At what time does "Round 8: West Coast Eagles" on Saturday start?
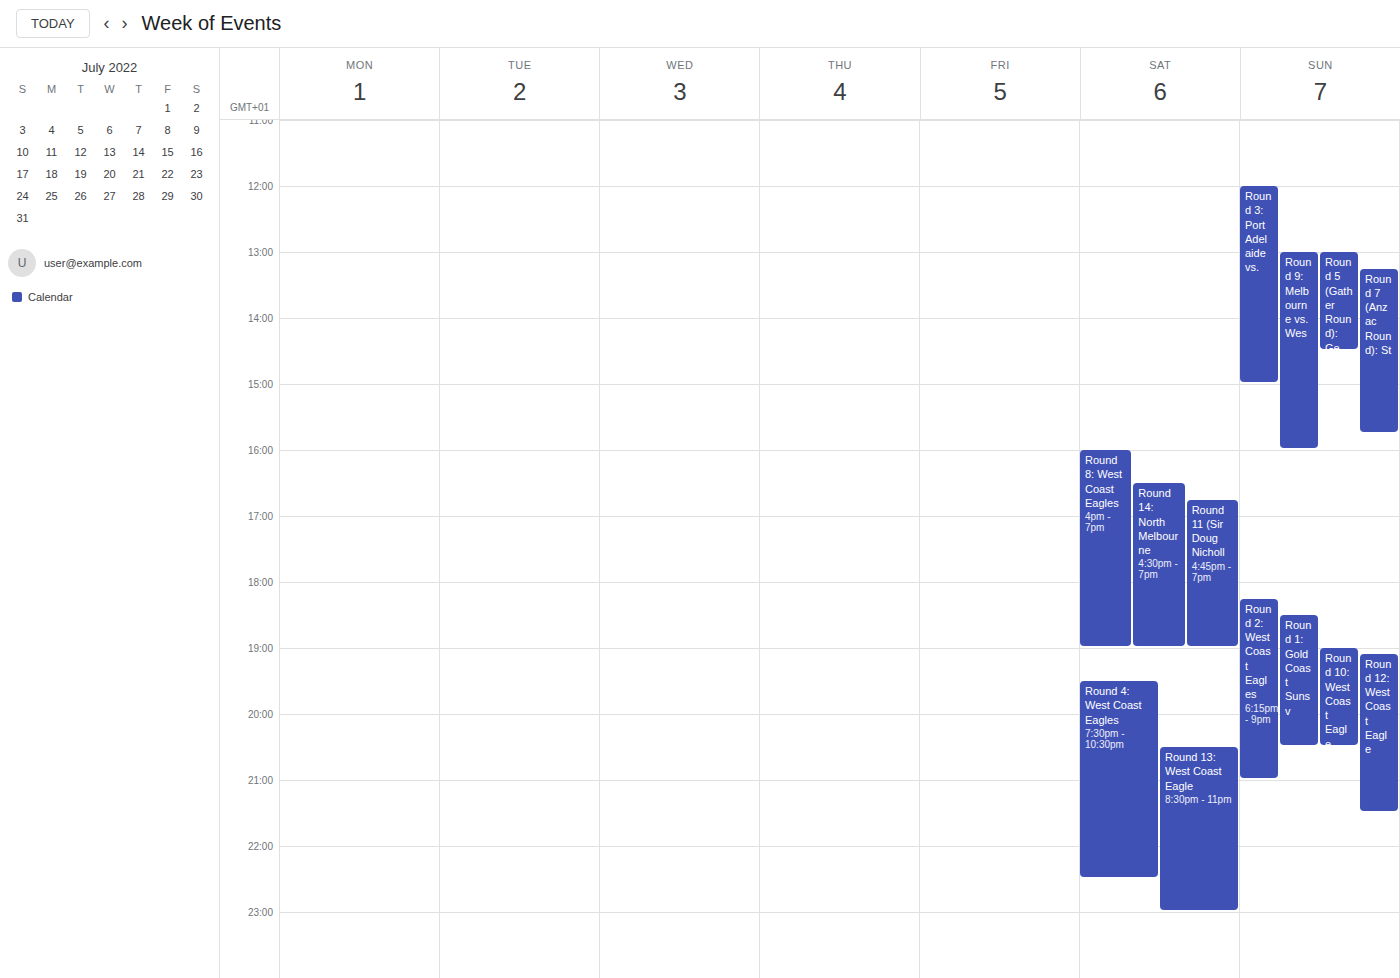
4:00 PM